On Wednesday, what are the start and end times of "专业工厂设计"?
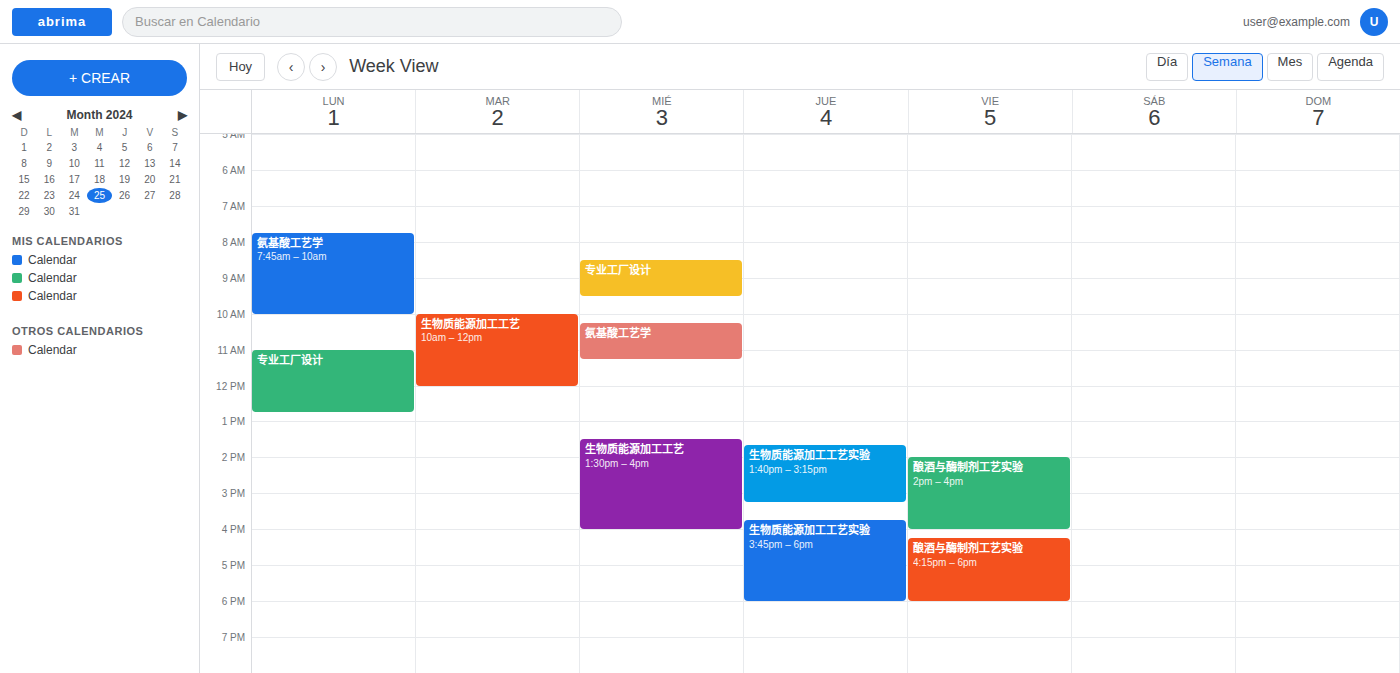
08:30 to 09:30